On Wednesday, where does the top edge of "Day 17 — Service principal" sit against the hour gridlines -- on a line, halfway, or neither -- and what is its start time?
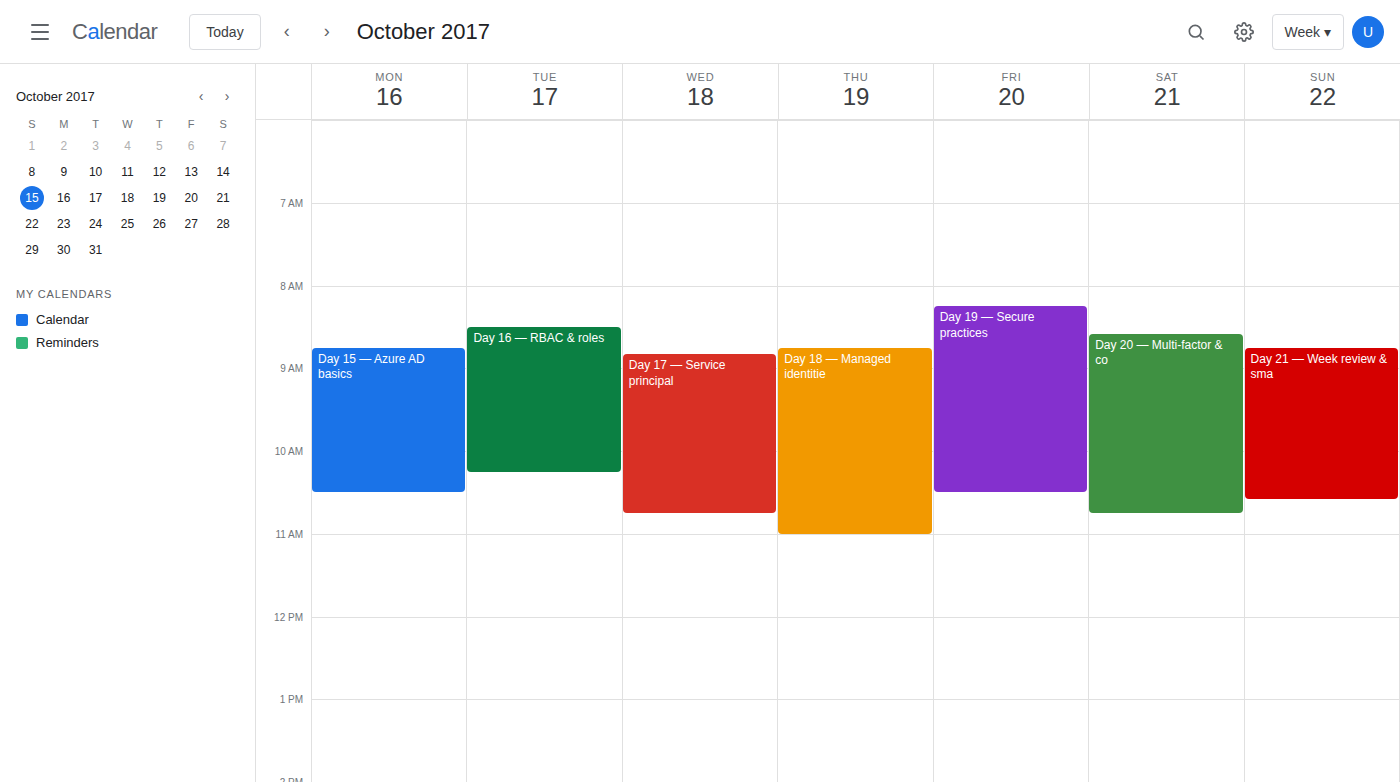
8:50 AM -- neither: 50 minutes below the 8 AM line and 10 minutes above the 9 AM line.